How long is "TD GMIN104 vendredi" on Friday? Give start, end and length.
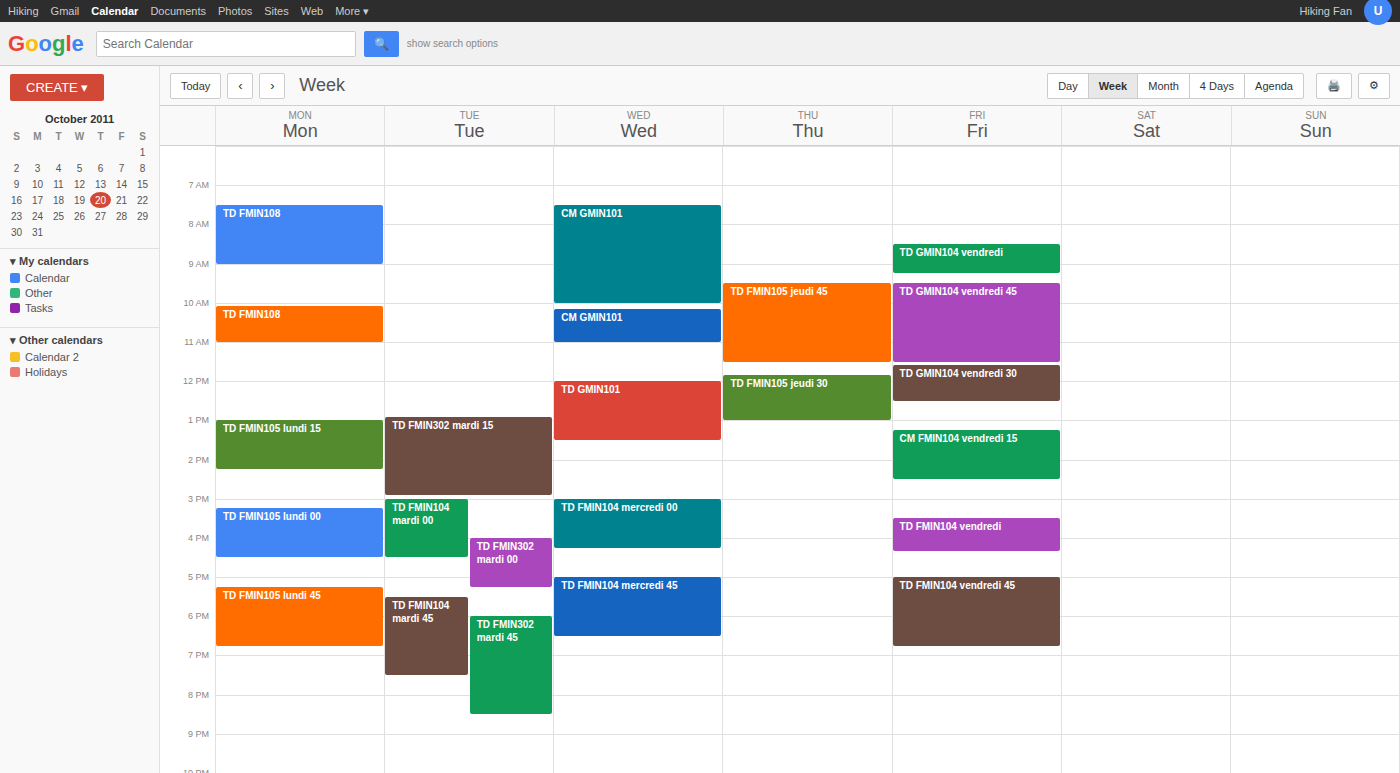
8:30 AM to 9:15 AM, 45 minutes